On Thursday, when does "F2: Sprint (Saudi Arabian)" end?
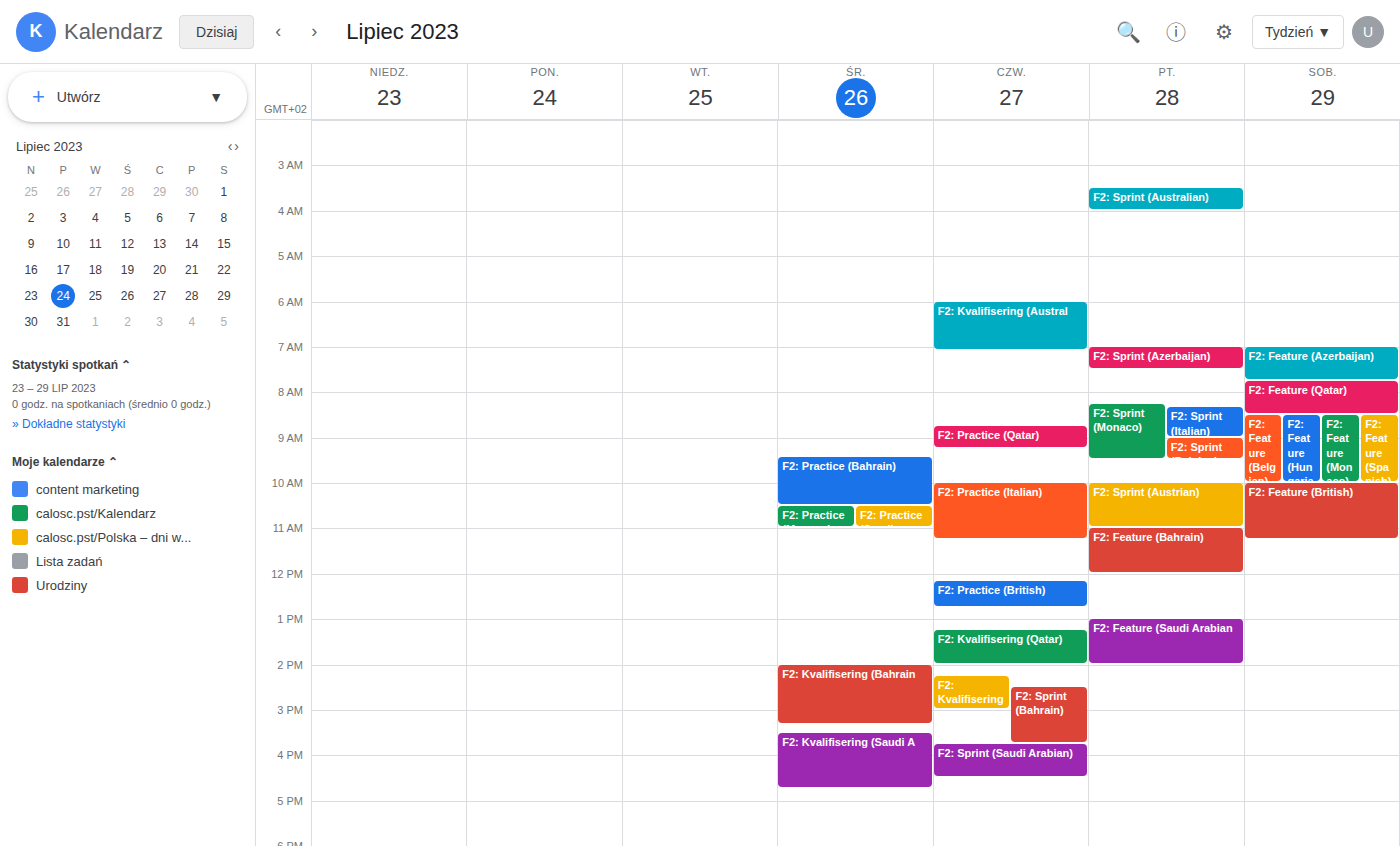
4:30 PM